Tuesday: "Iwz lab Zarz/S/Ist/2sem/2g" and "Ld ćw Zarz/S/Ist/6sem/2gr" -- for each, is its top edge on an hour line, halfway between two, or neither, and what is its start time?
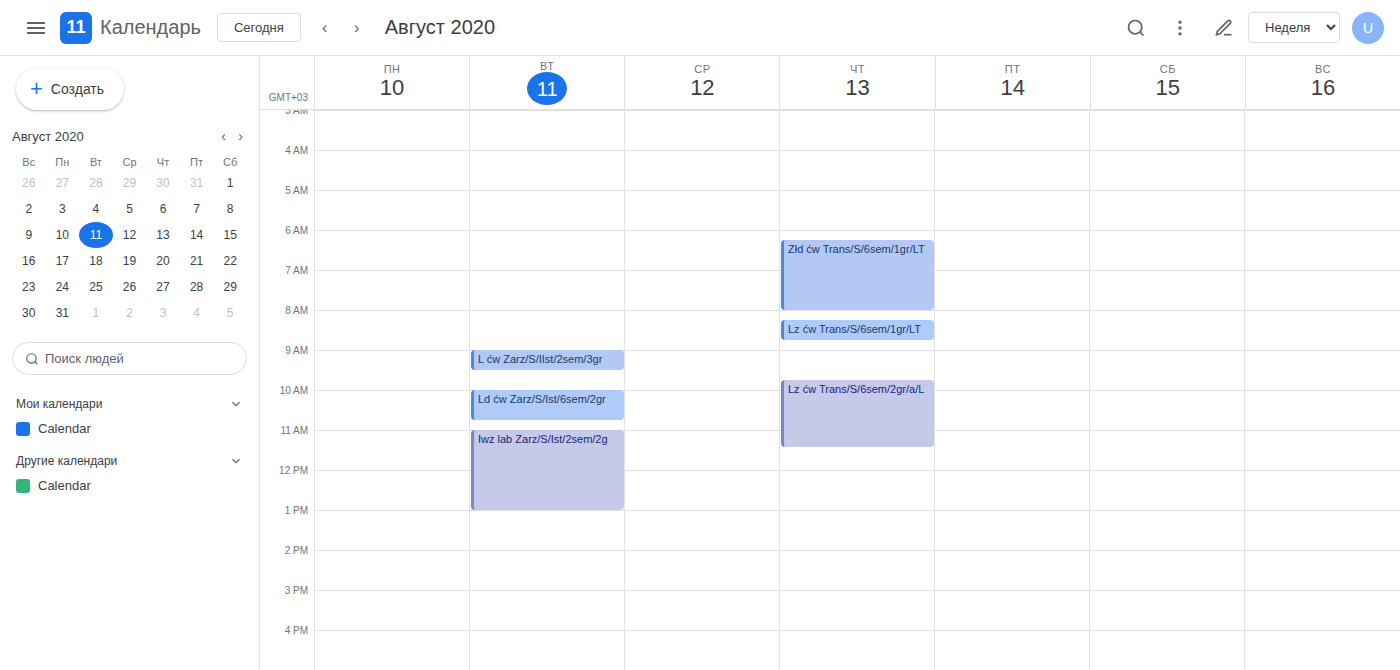
"Iwz lab Zarz/S/Ist/2sem/2g": 11:00 AM, exactly on the 11 AM line. "Ld ćw Zarz/S/Ist/6sem/2gr": 10:00 AM, exactly on the 10 AM line.